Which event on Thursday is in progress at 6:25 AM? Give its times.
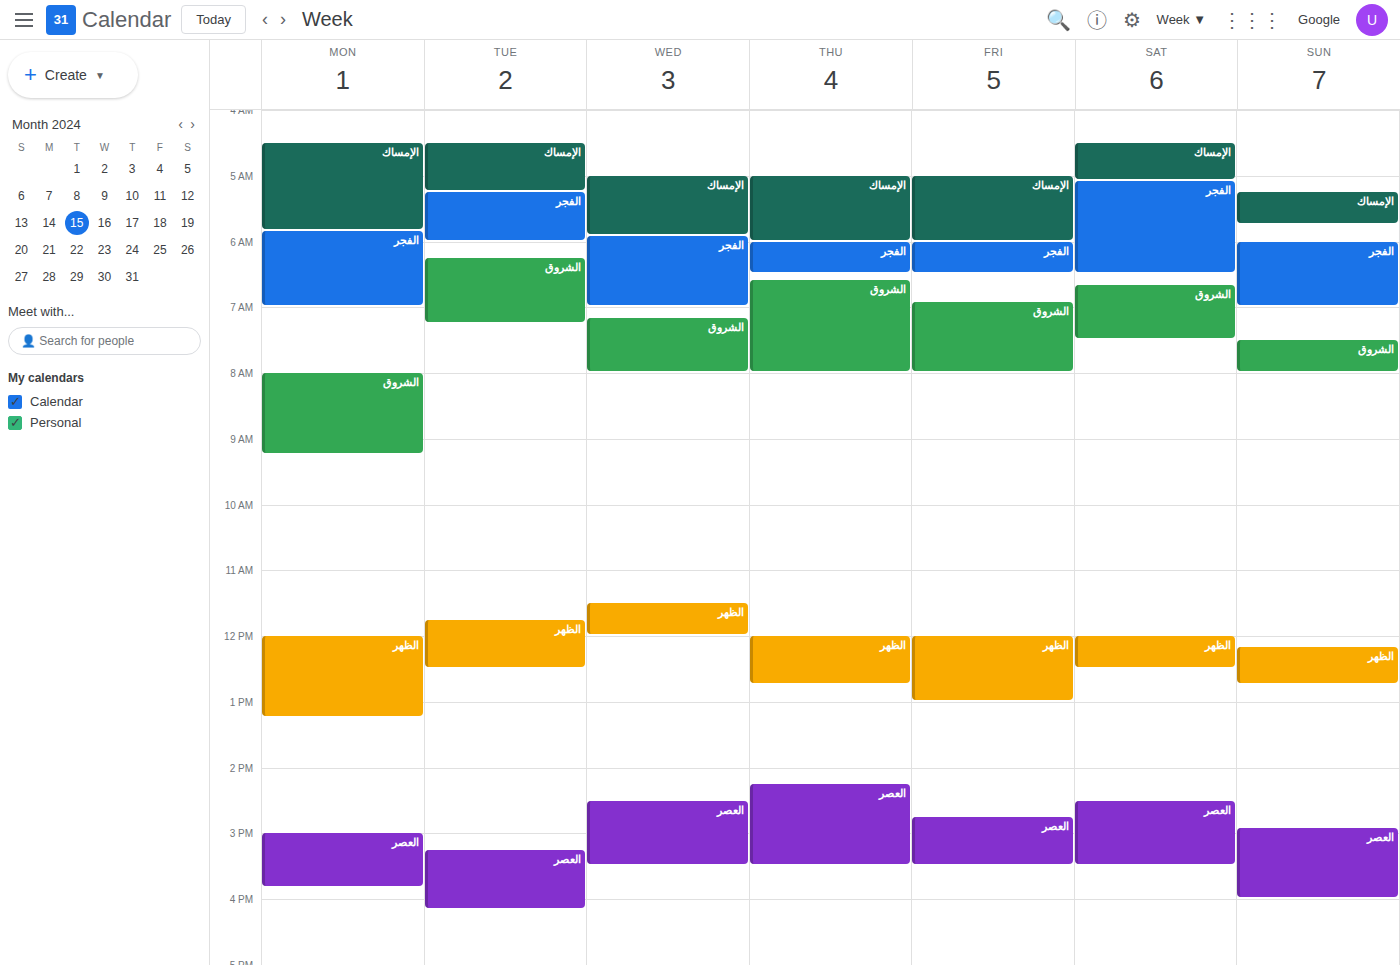
"الفجر", 6:00 AM to 6:30 AM